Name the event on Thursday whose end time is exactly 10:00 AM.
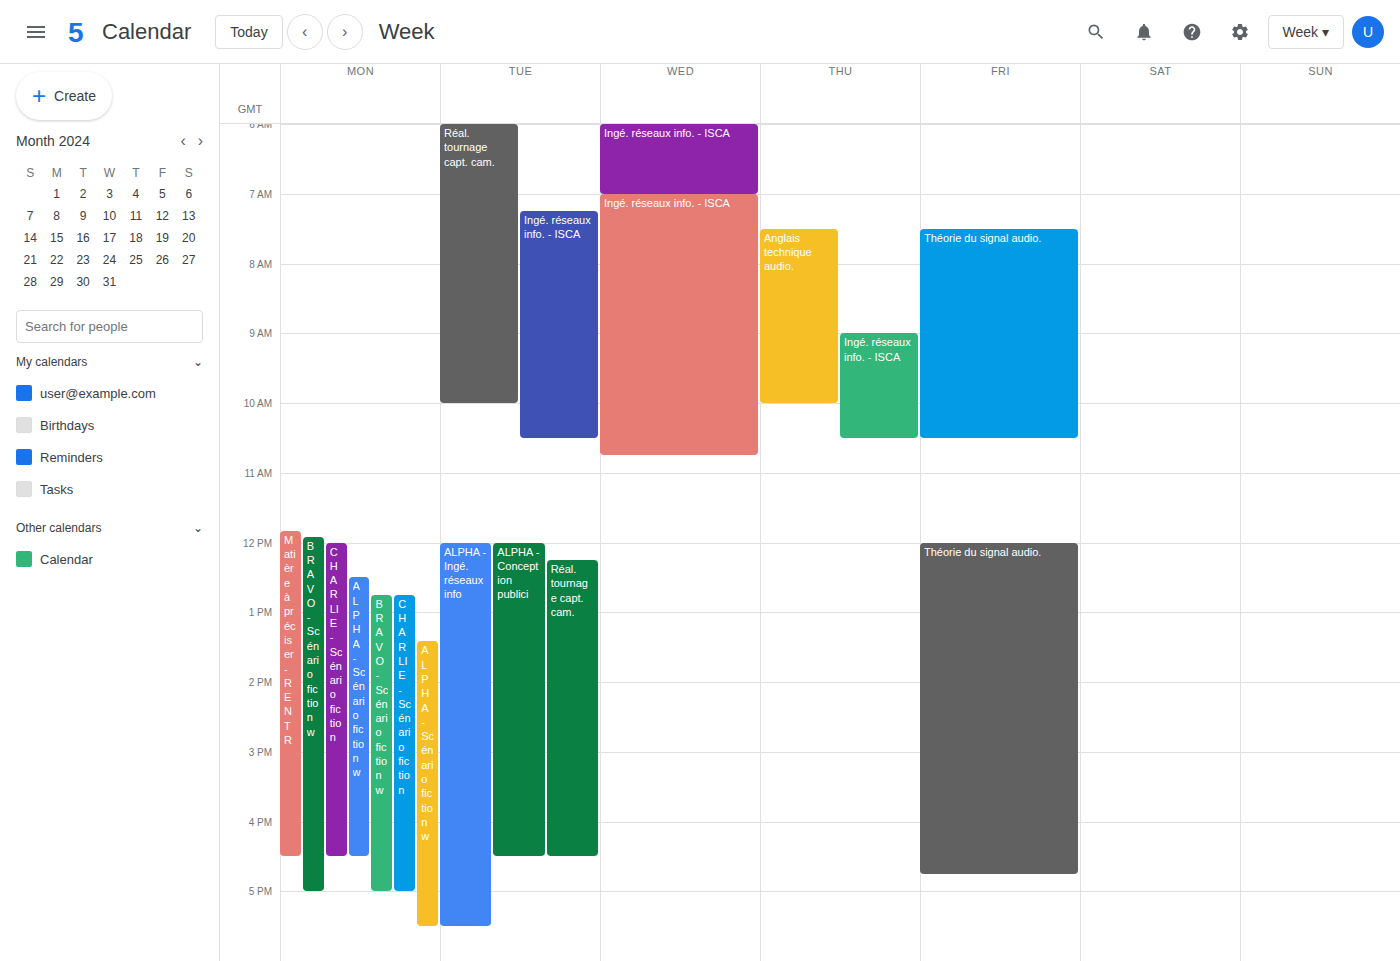
"Anglais technique audio."